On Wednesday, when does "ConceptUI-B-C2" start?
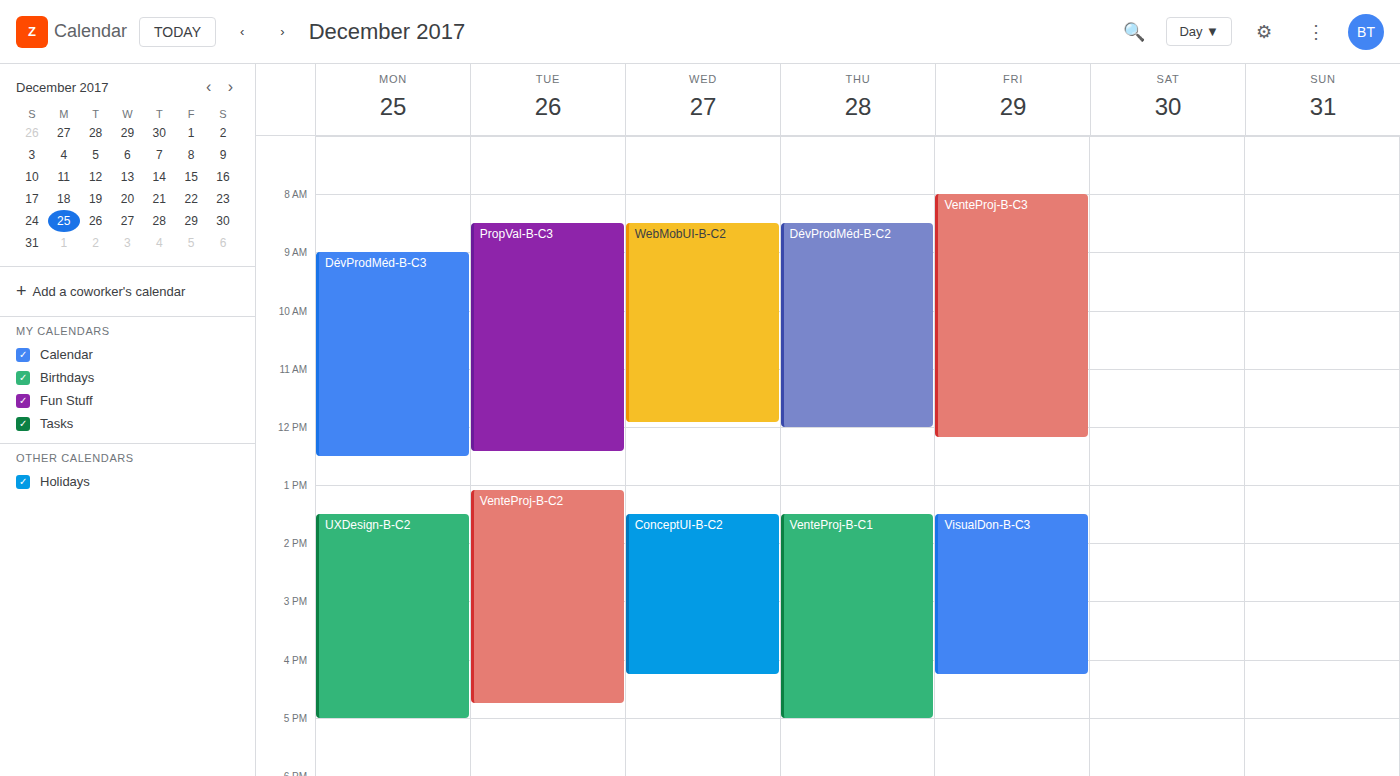
1:30 PM